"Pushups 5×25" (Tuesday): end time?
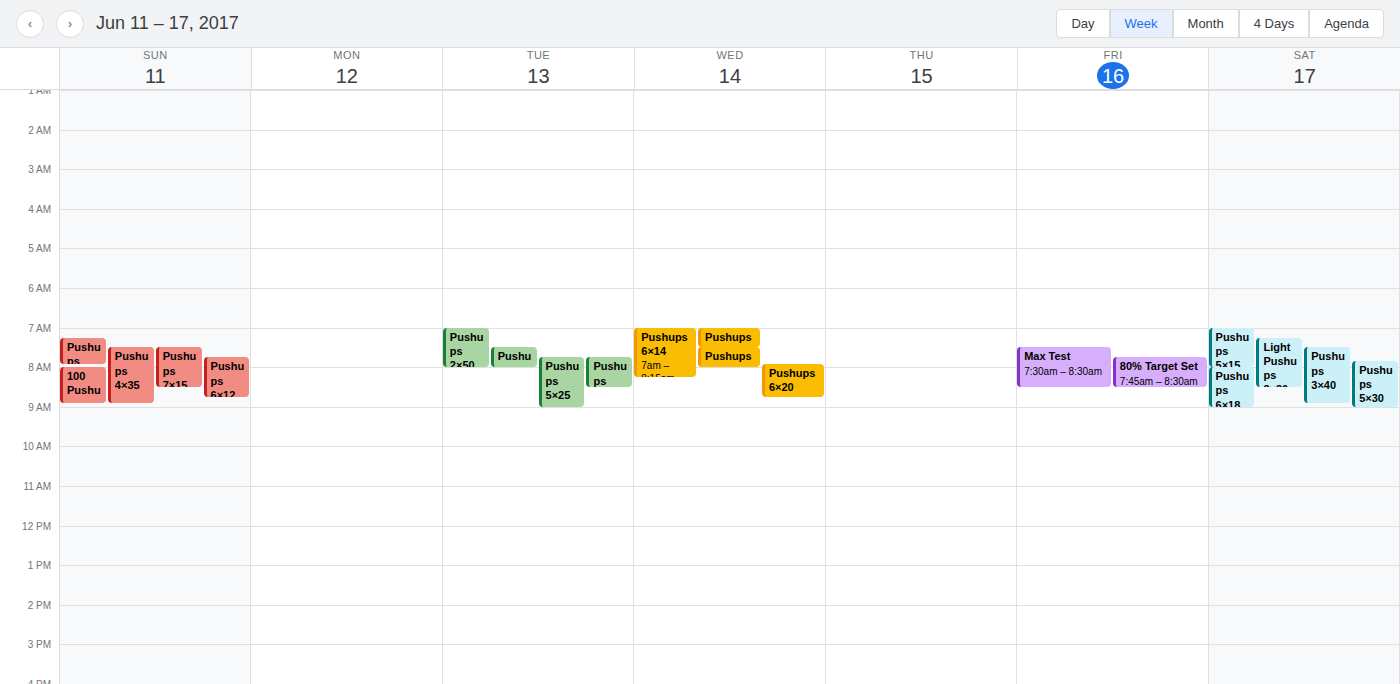
9:00 AM